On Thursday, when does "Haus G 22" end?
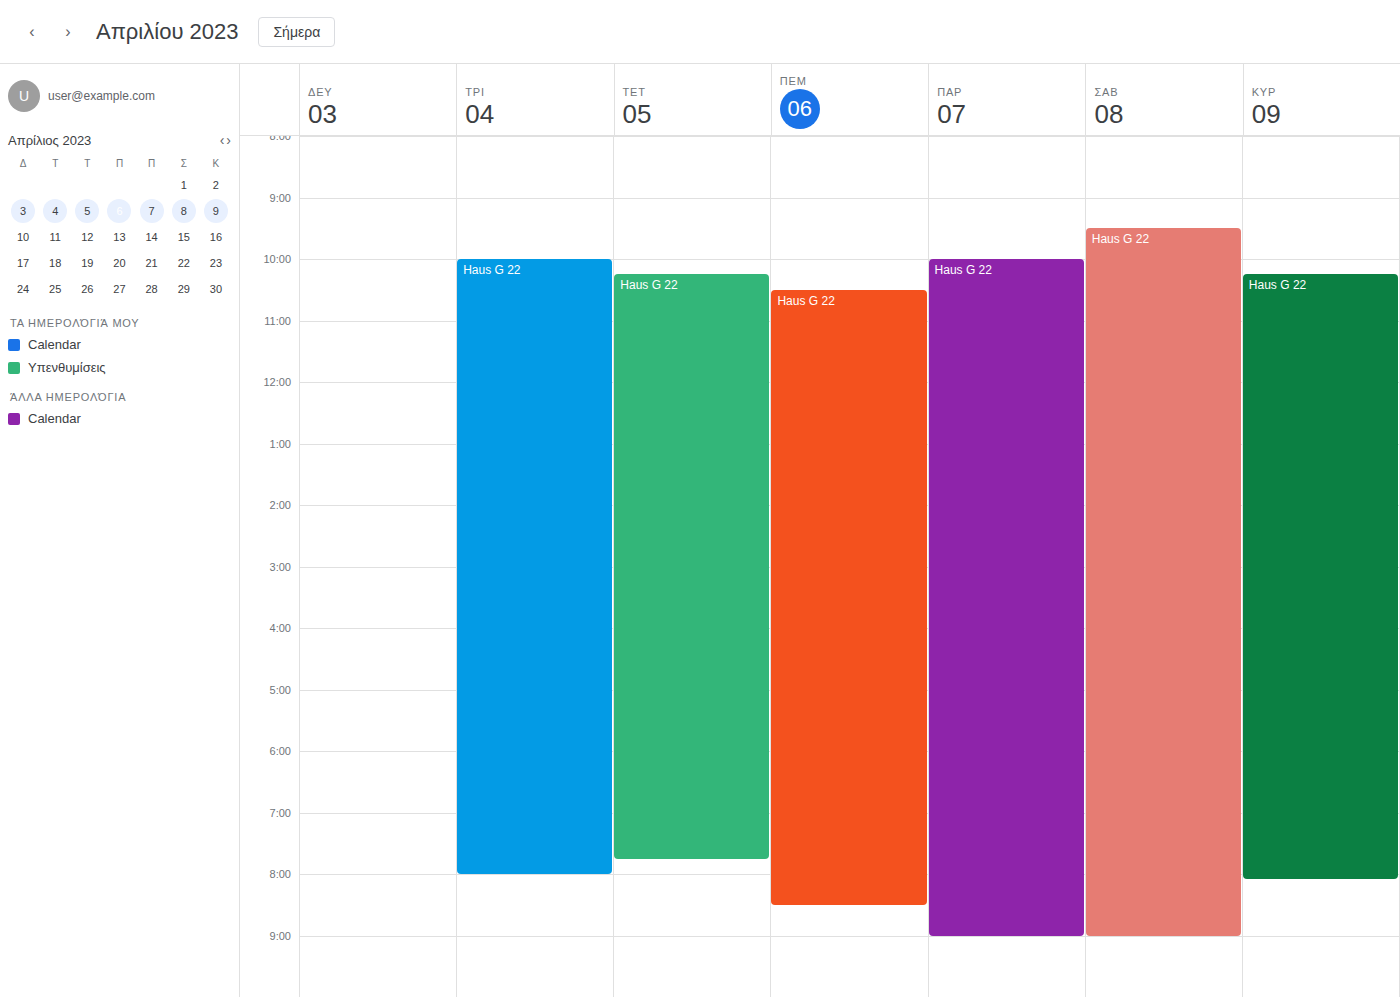
8:30 PM